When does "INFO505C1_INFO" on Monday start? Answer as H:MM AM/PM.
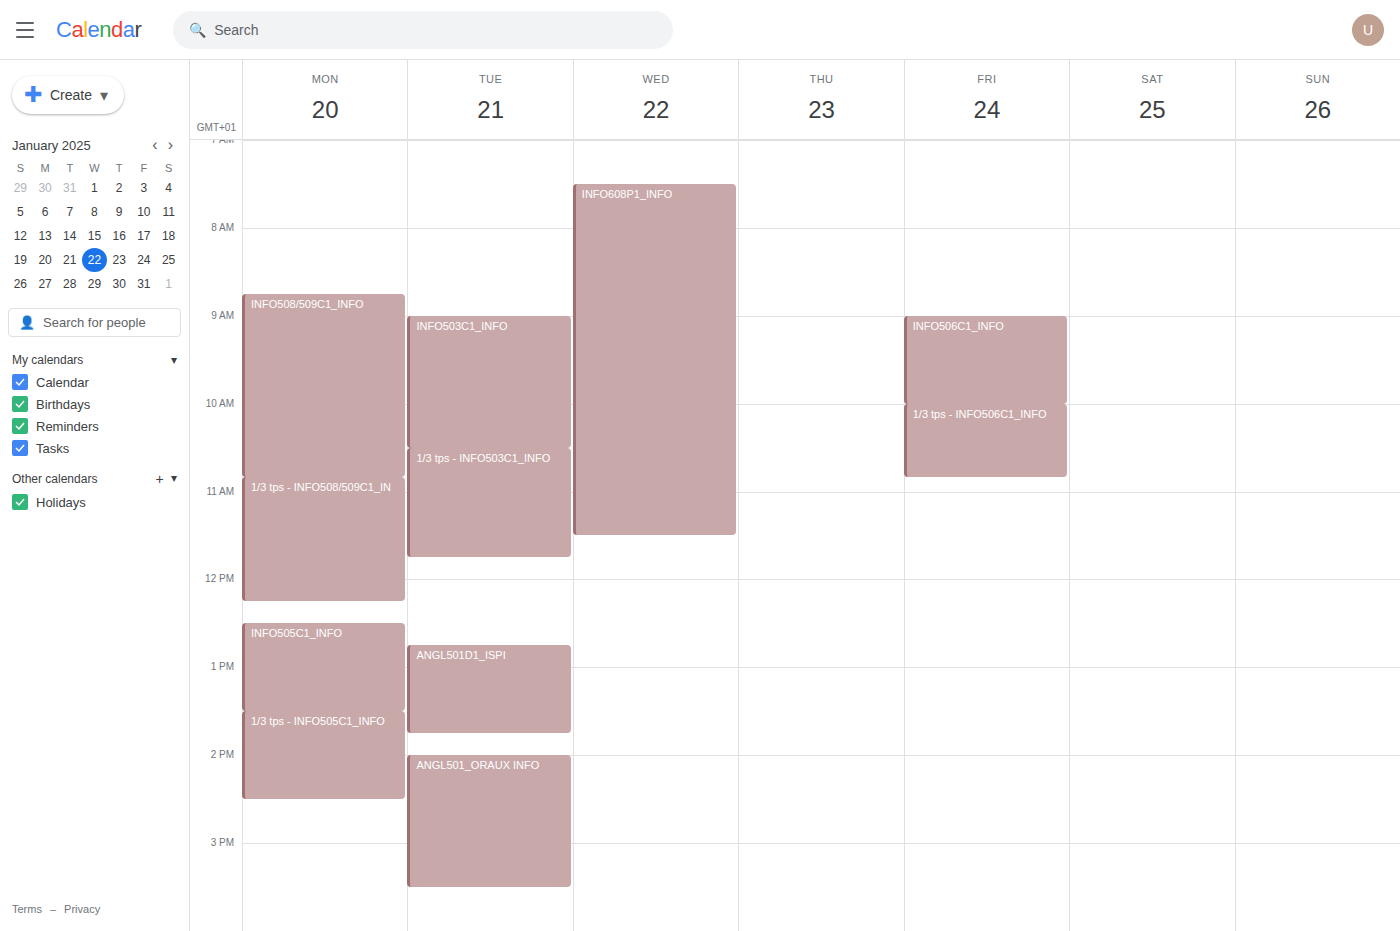
12:30 PM